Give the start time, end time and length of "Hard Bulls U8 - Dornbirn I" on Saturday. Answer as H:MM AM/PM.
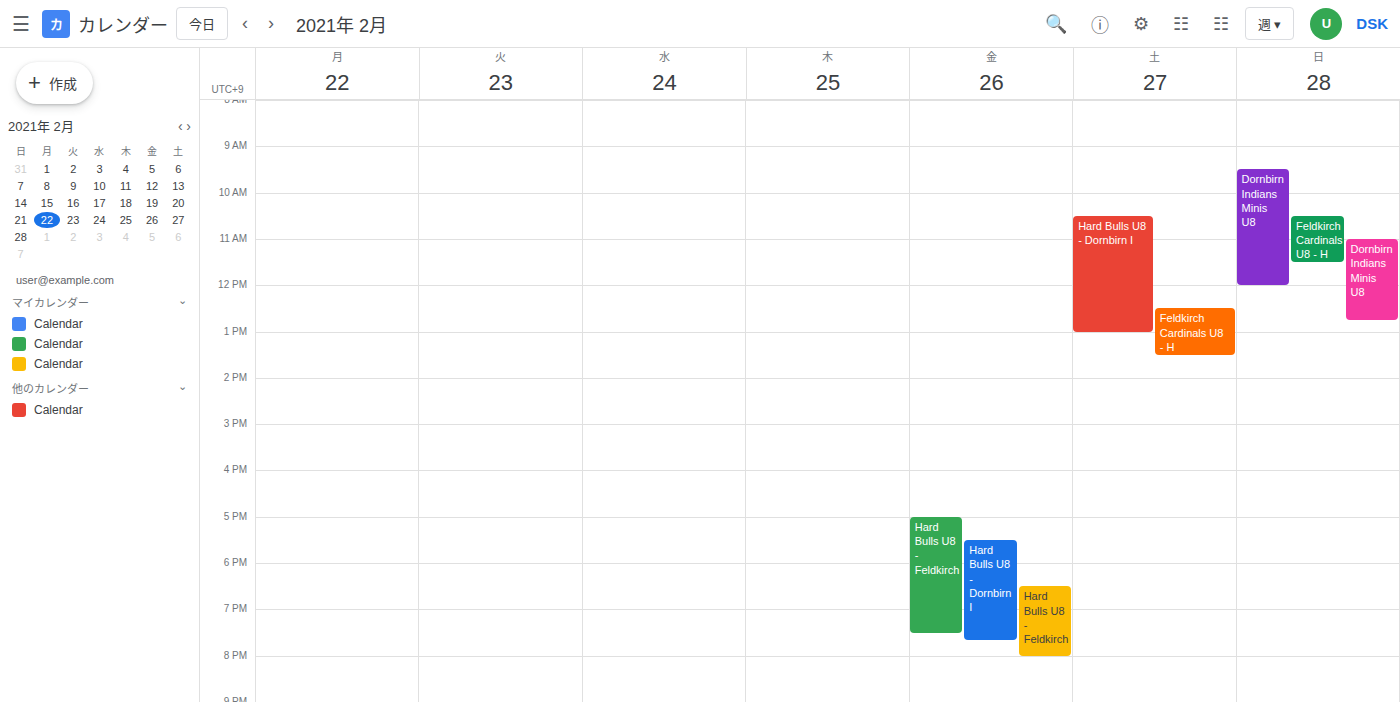
10:30 AM to 1:00 PM, 2 hours 30 minutes